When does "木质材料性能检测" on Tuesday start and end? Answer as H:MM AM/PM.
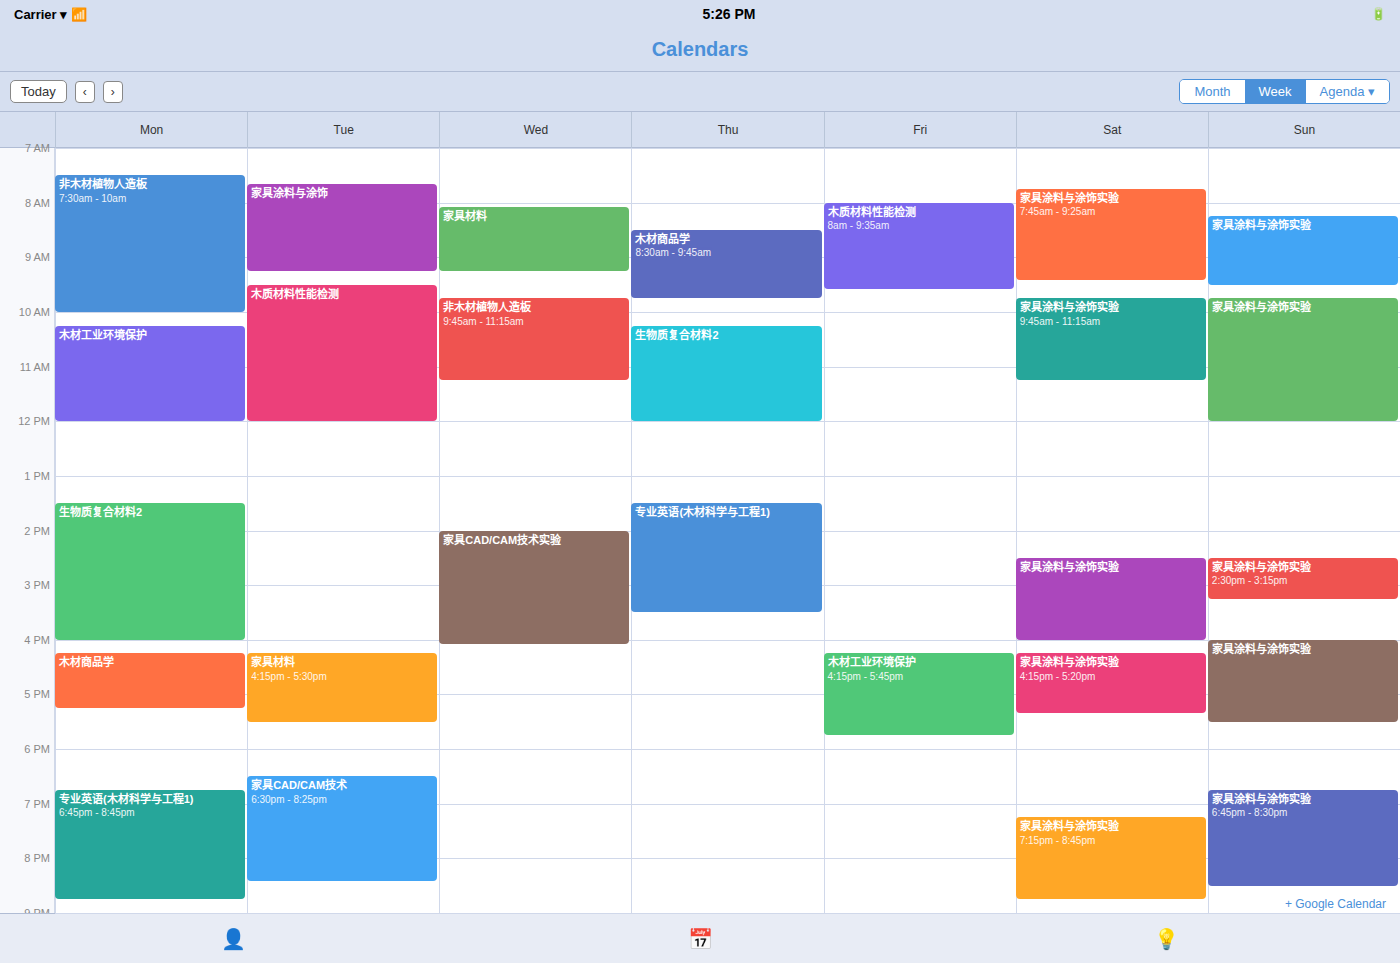
9:30 AM to 12:00 PM